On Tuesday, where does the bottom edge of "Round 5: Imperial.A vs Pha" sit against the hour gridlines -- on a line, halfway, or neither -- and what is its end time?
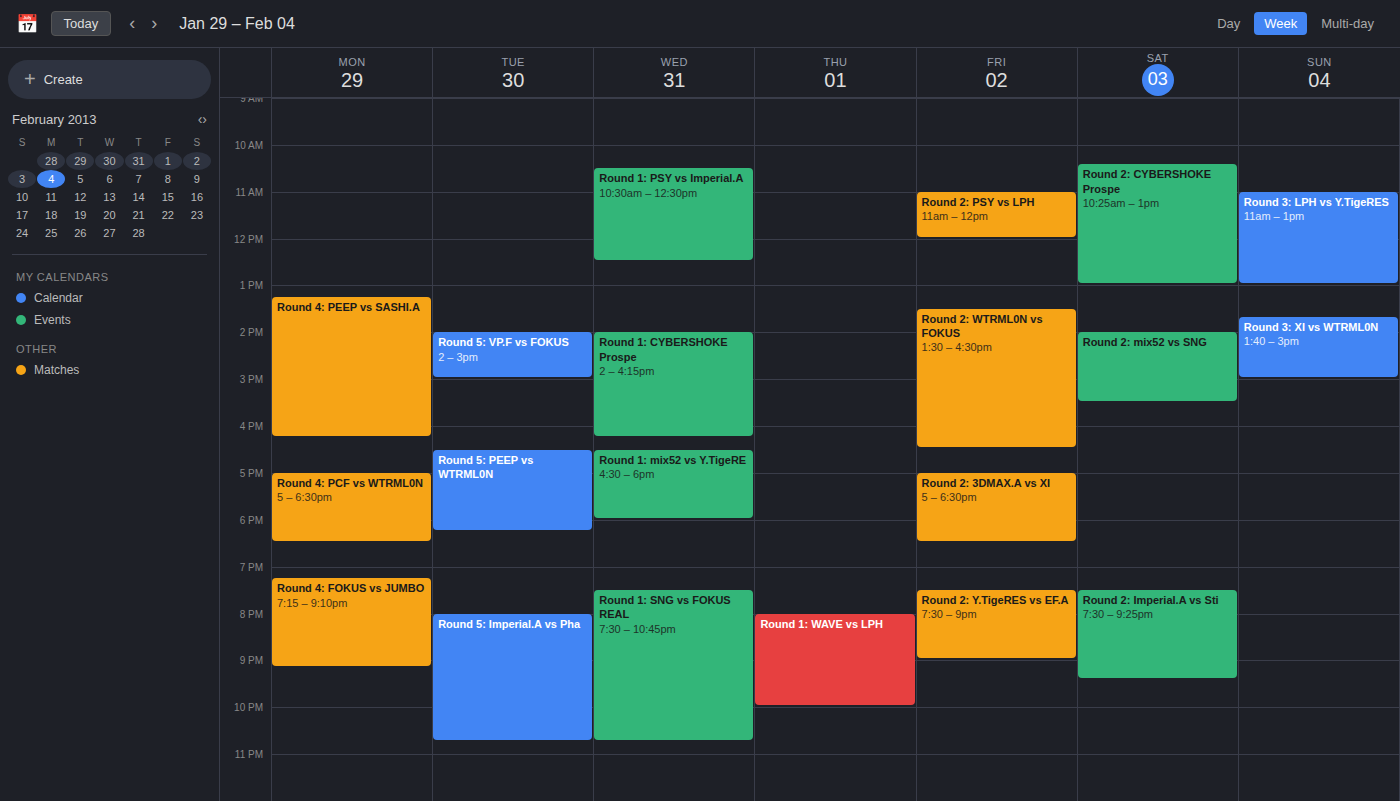
10:45 PM -- neither: three quarters of the way from the 10 PM line to the 11 PM line.